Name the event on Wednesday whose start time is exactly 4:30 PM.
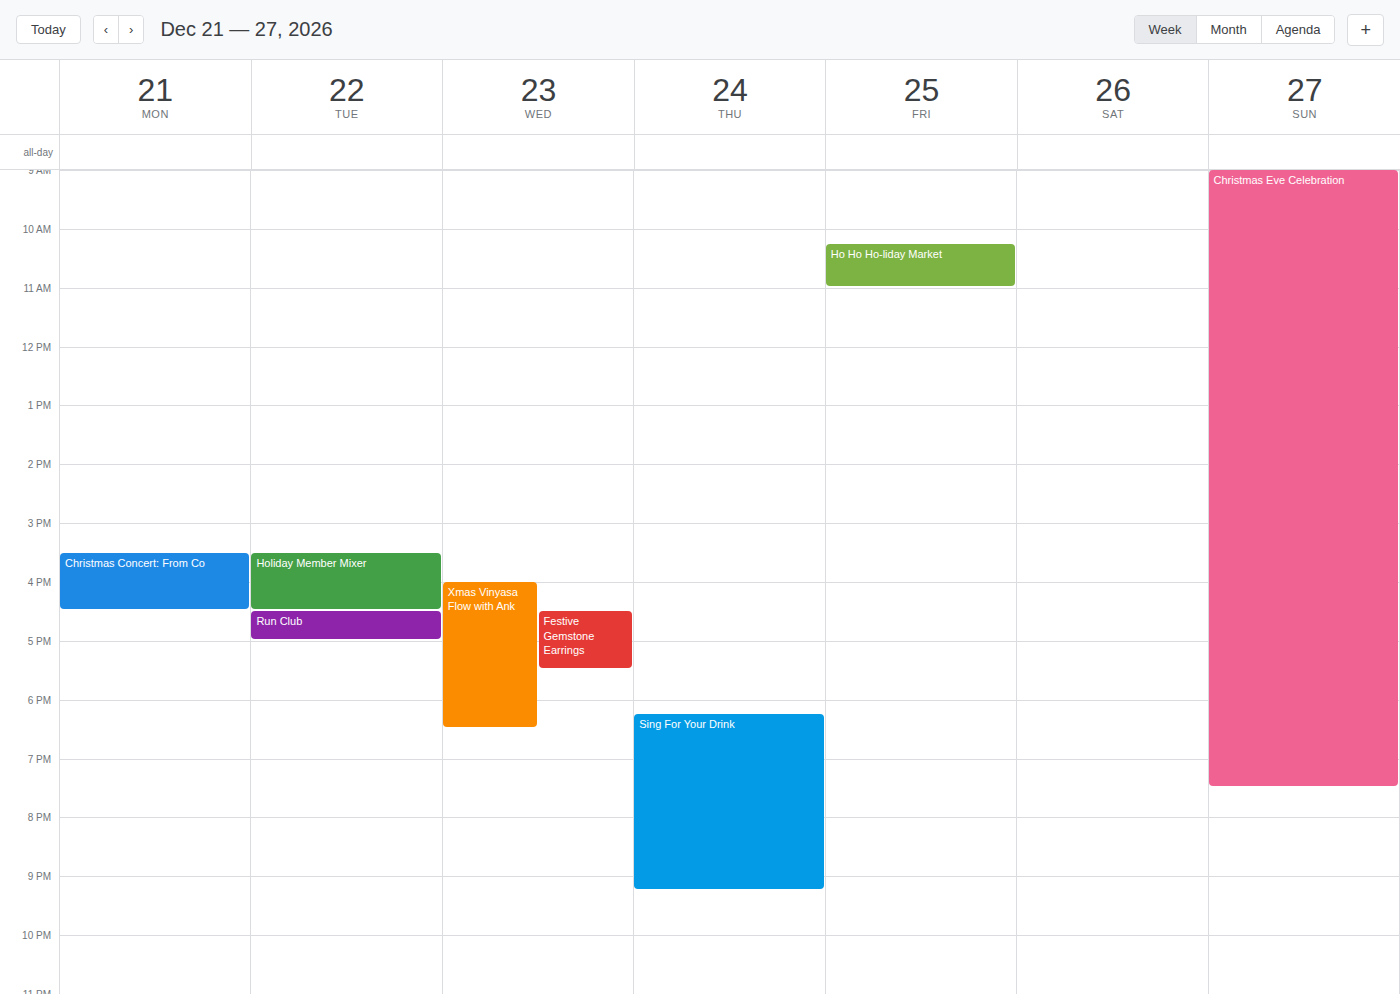
"Festive Gemstone Earrings"